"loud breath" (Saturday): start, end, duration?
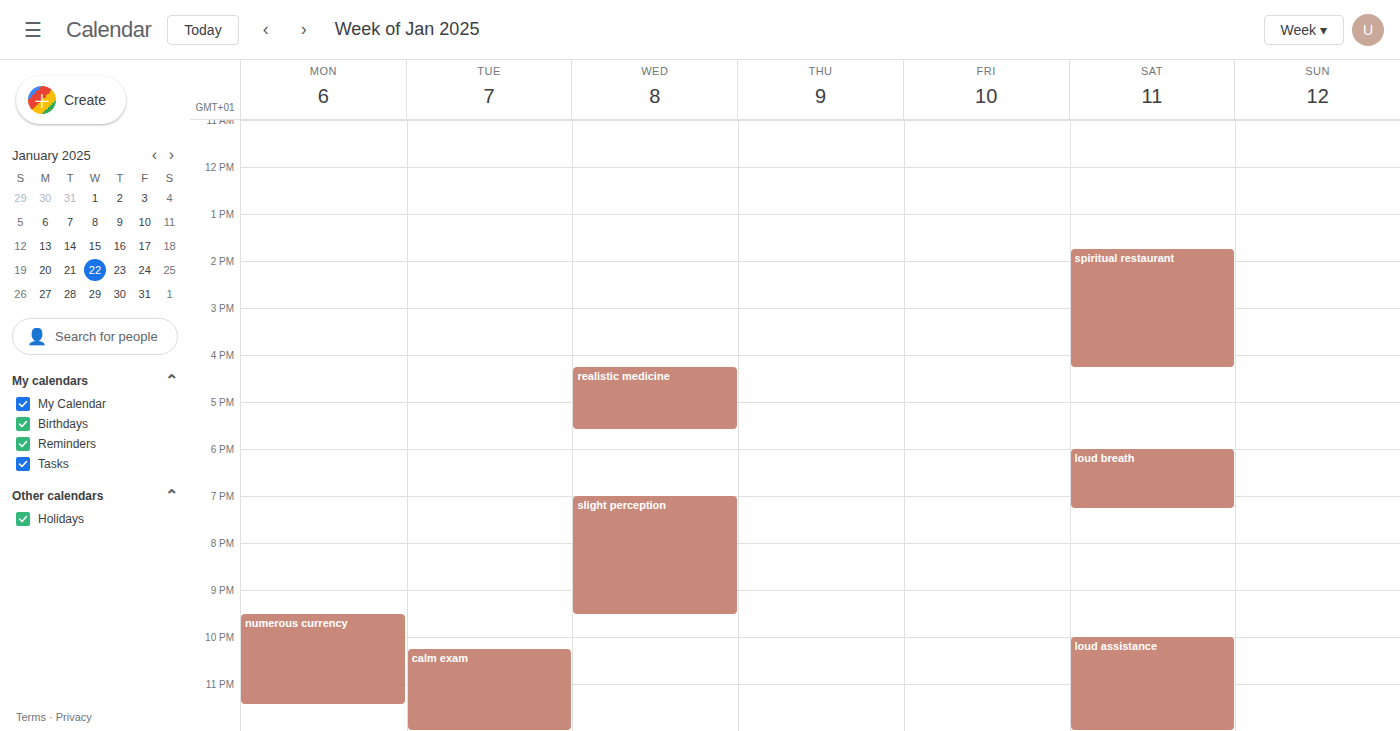
6:00 PM to 7:15 PM, 1 hour 15 minutes